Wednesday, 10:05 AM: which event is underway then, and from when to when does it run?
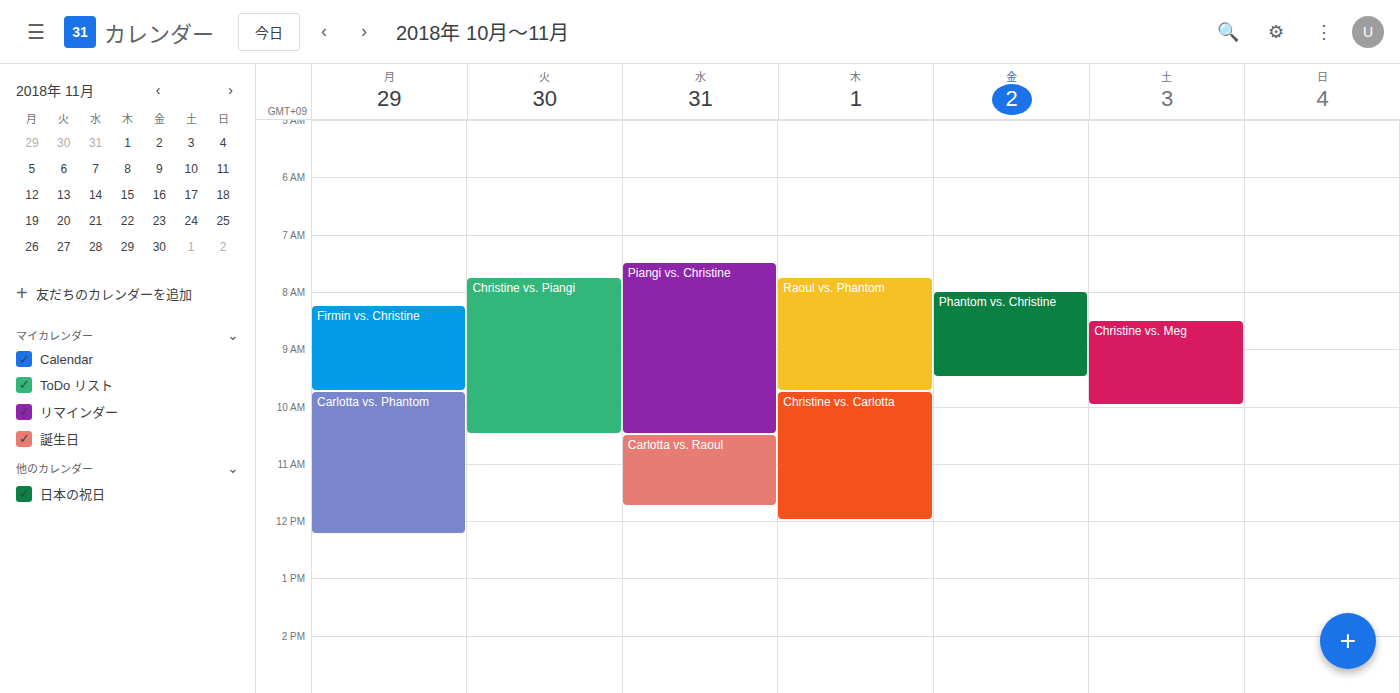
"Piangi vs. Christine", 7:30 AM to 10:30 AM